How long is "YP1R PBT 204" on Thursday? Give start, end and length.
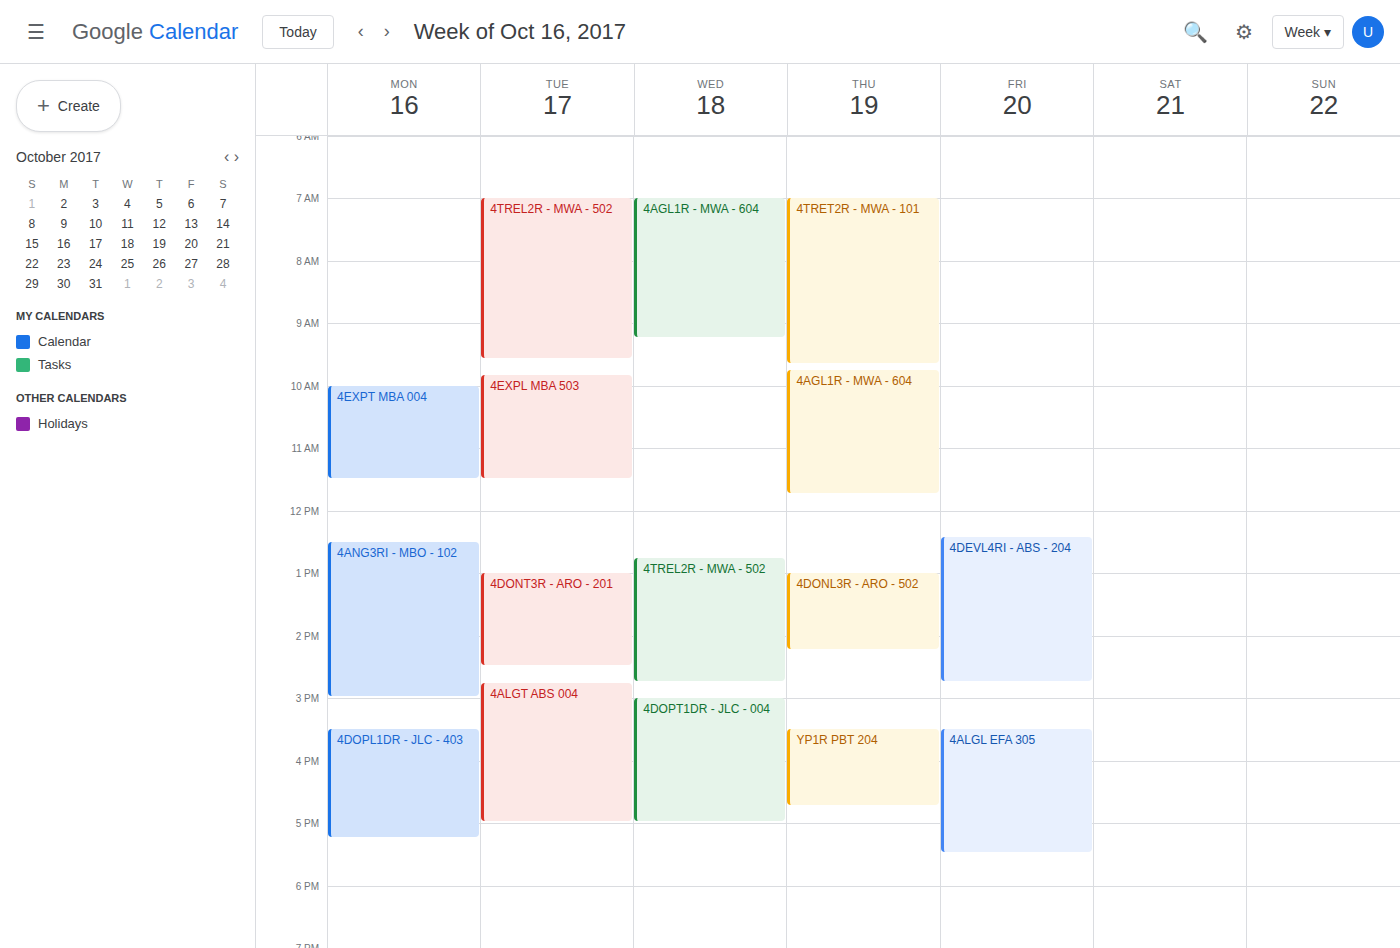
3:30 PM to 4:45 PM, 1 hour 15 minutes